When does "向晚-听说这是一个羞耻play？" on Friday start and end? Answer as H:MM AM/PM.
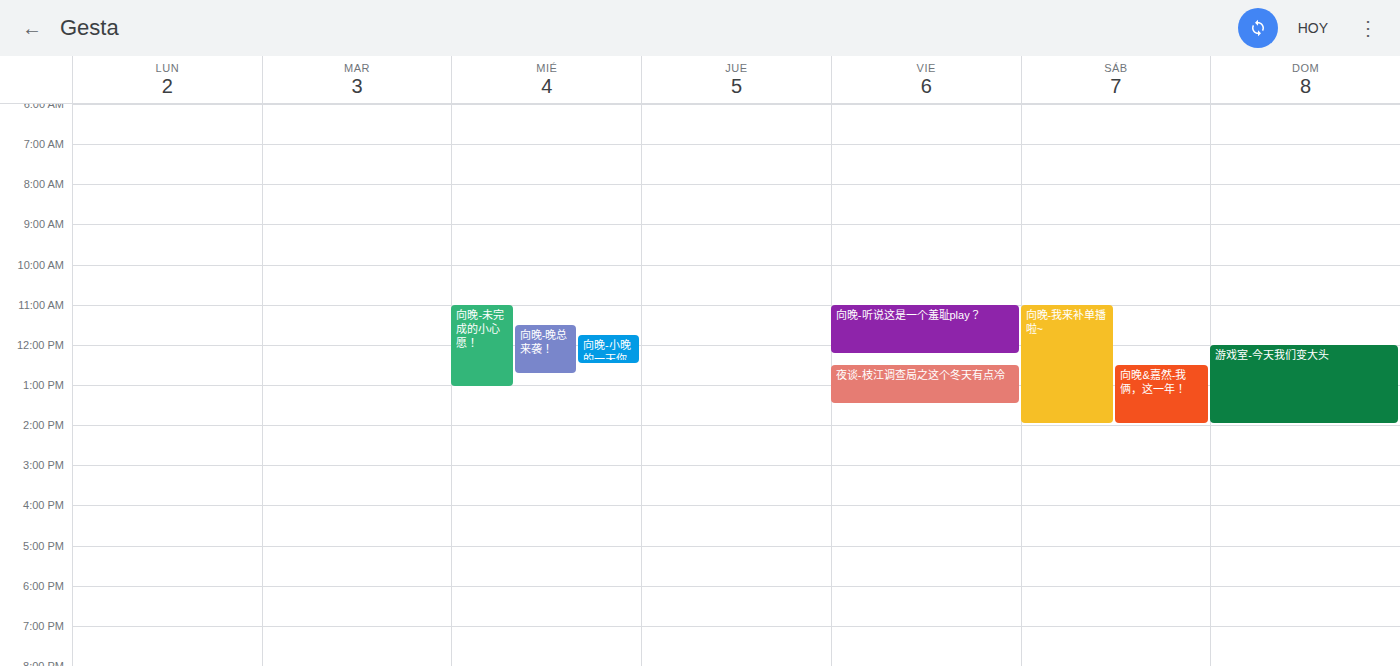
11:00 AM to 12:15 PM